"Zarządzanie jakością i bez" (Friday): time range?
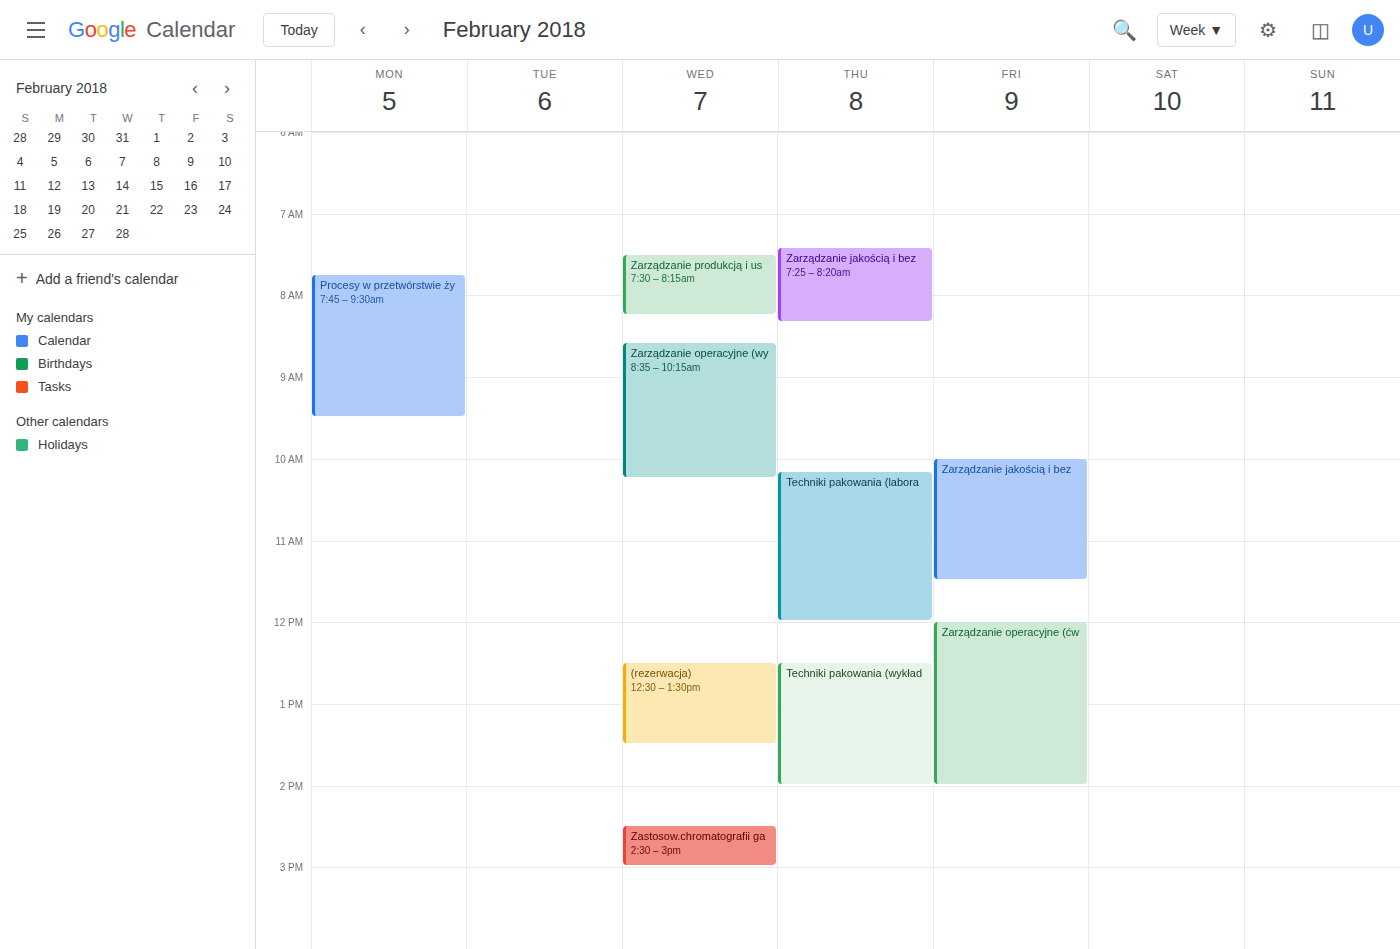
10:00 AM to 11:30 AM